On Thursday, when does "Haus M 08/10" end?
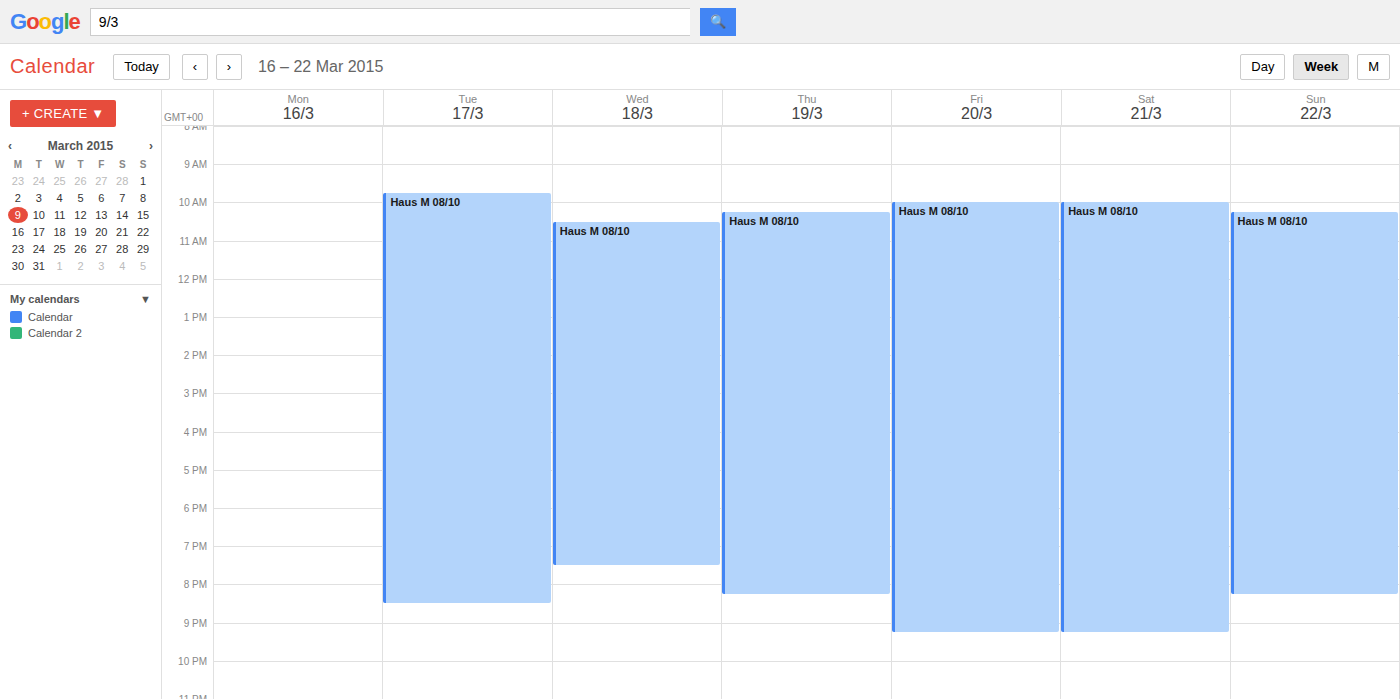
8:15 PM